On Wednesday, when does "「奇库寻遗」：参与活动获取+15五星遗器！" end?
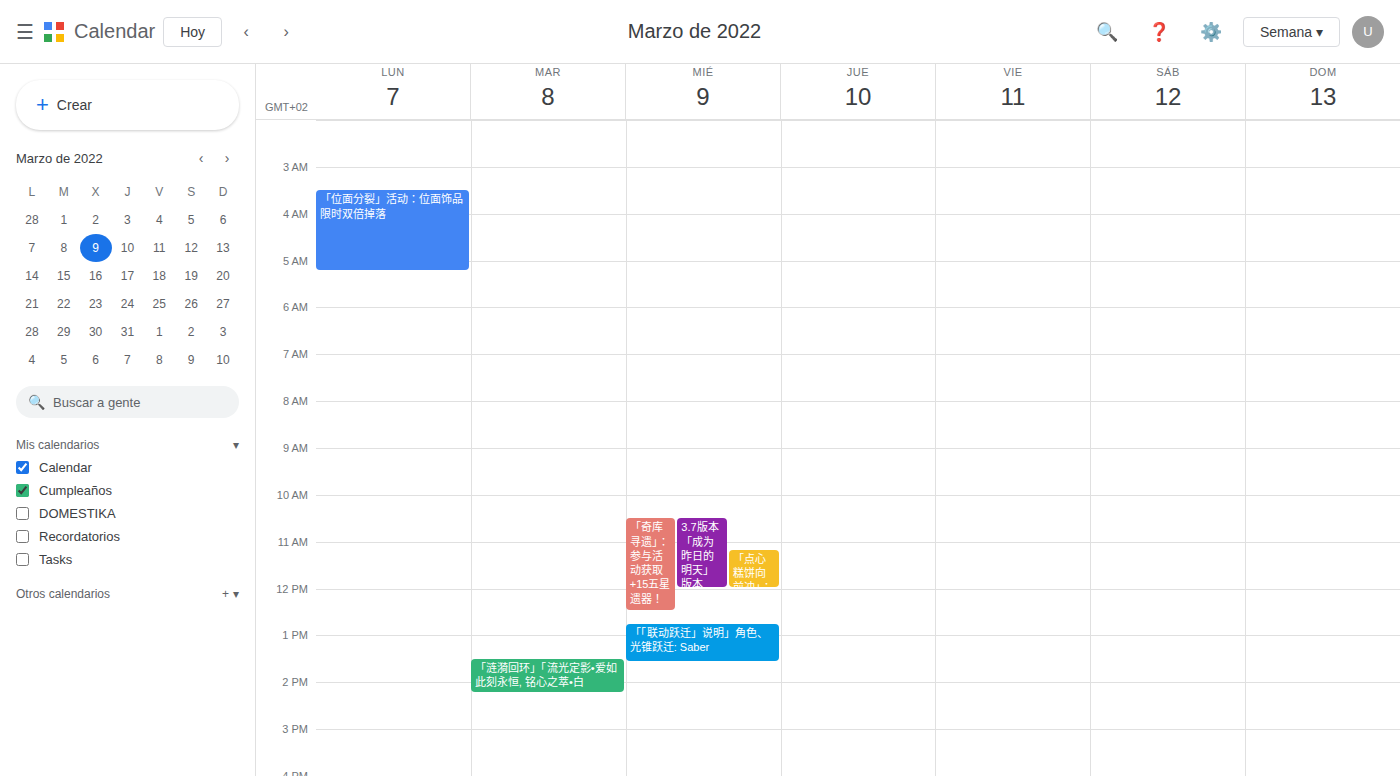
12:30 PM